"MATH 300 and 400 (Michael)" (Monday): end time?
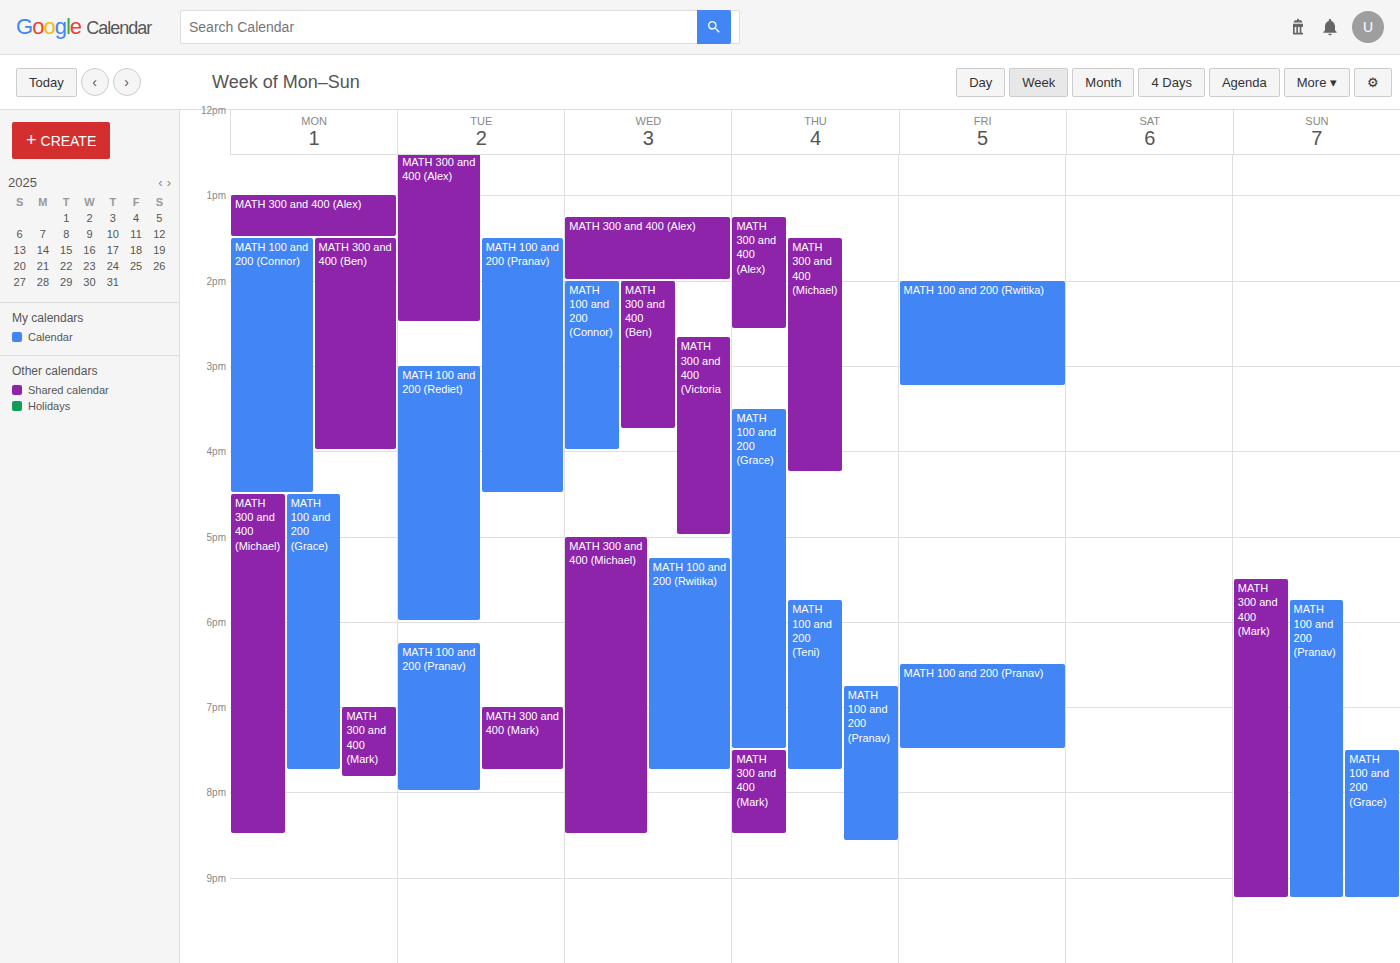
20:30